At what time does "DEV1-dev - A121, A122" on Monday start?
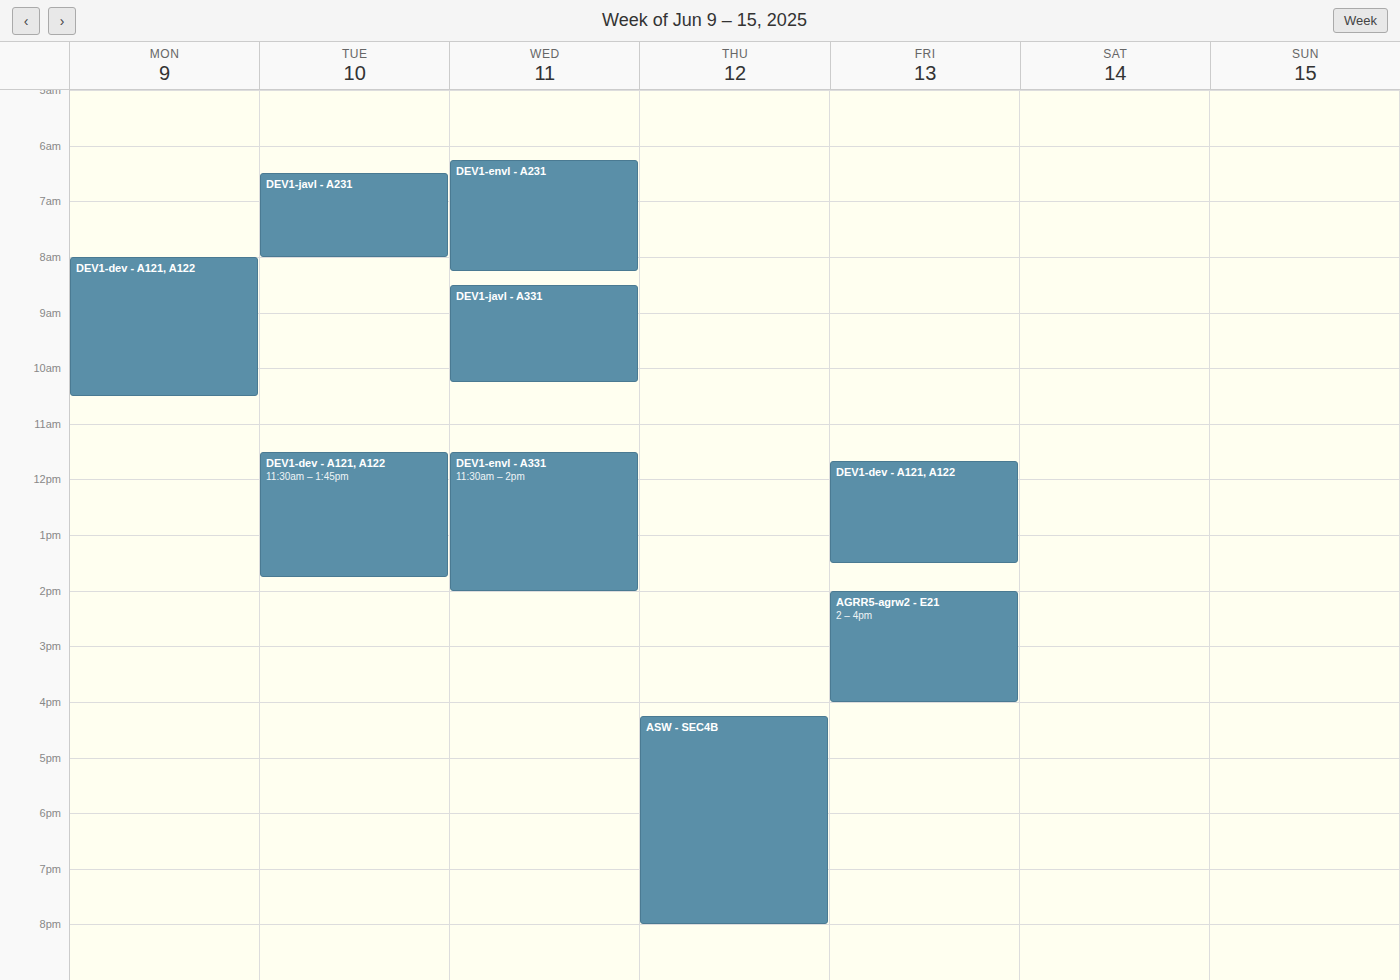
8:00 AM